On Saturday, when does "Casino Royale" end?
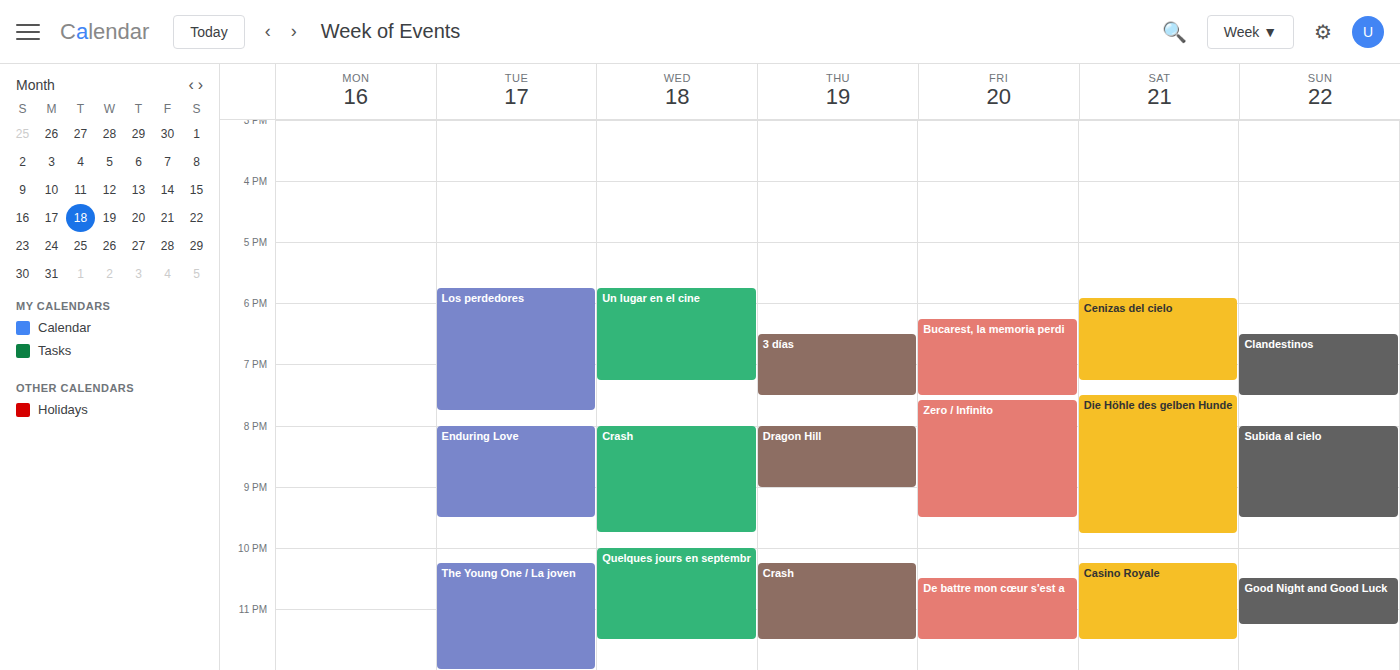
11:30 PM